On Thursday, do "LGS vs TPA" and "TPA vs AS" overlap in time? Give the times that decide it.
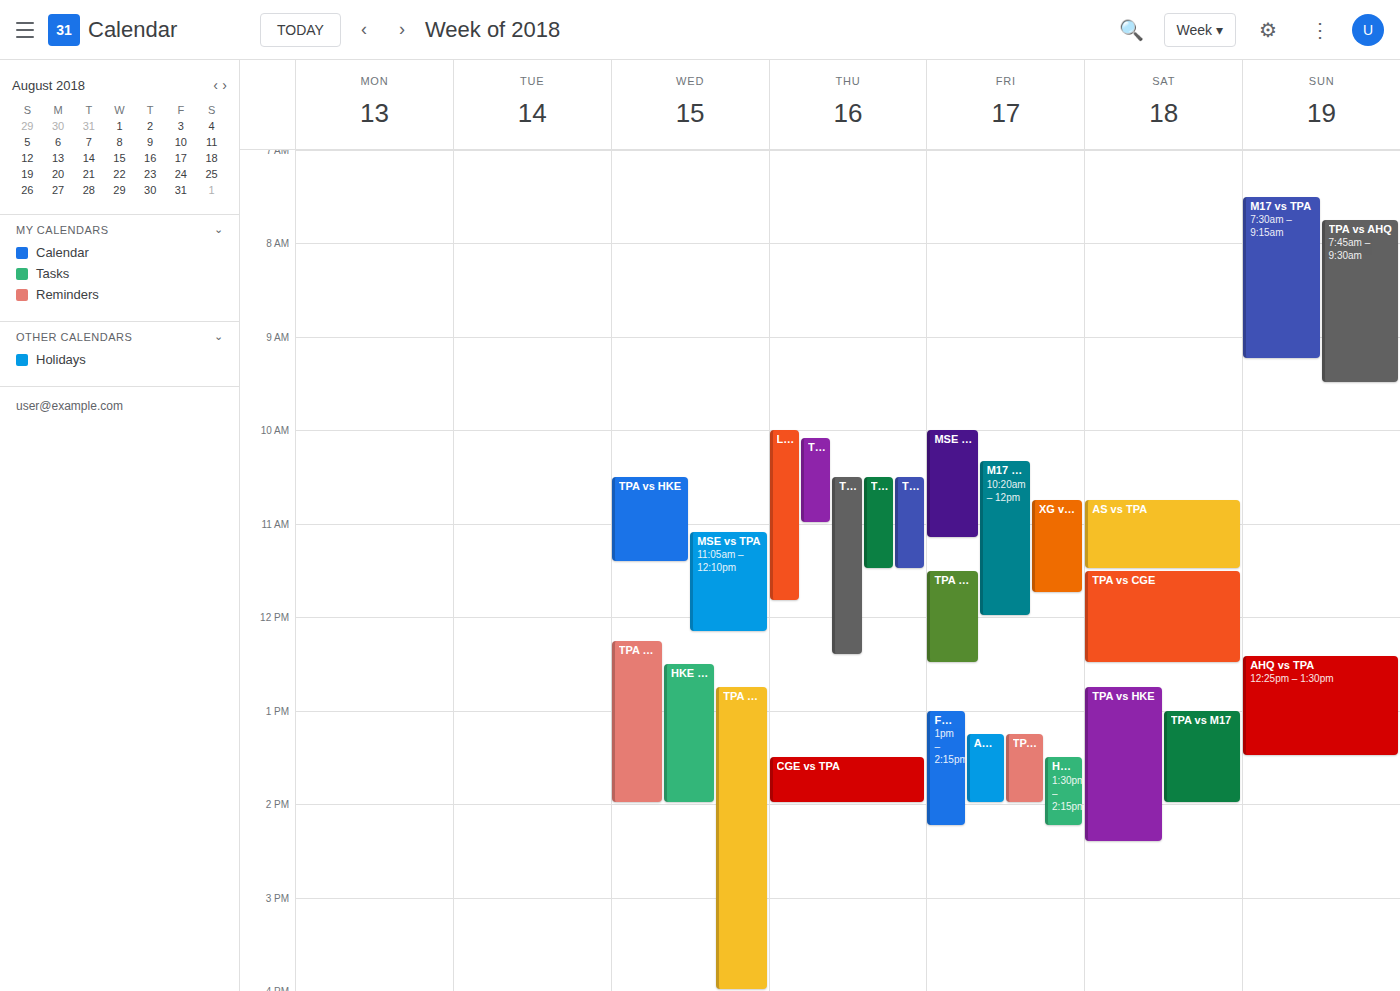
"TPA vs AS" runs 10:05 AM to 11:00 AM, inside "LGS vs TPA" -- they overlap.